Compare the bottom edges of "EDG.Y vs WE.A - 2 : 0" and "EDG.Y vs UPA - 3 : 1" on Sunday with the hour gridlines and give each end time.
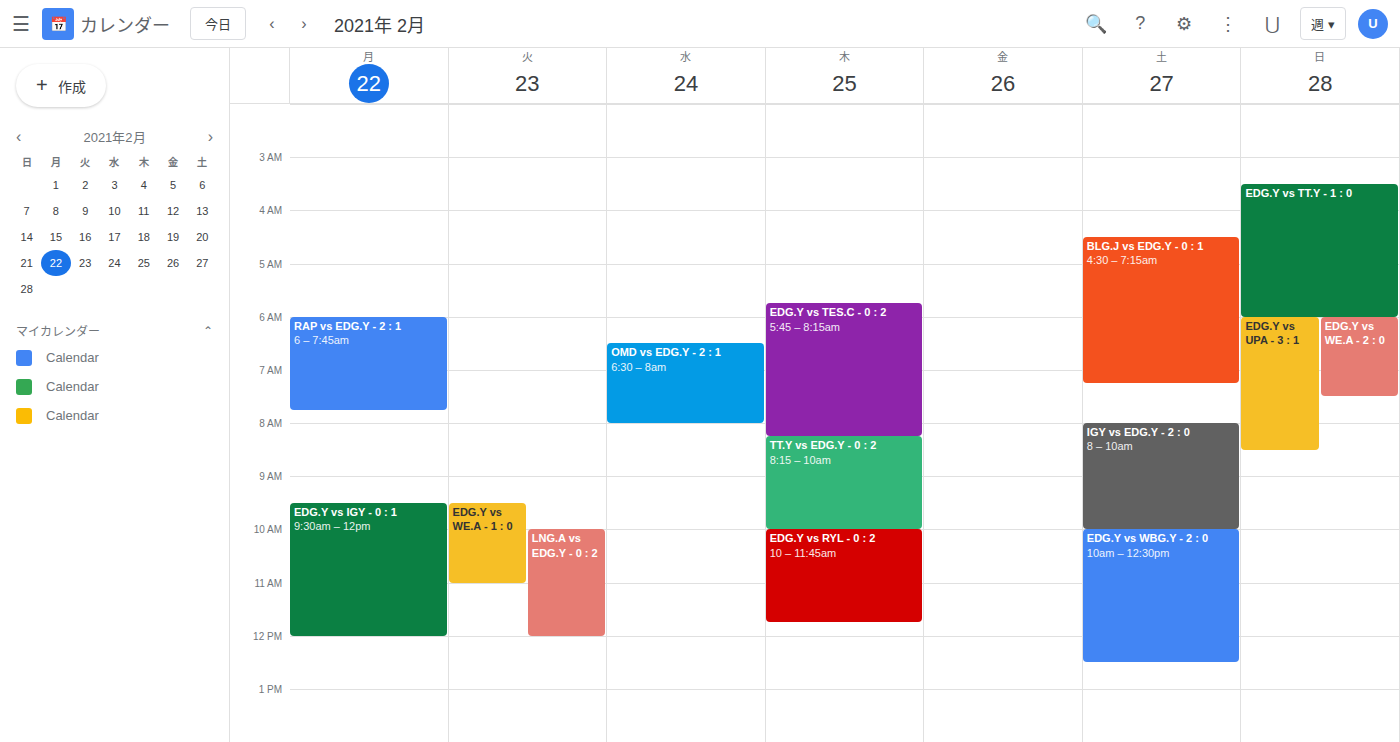
"EDG.Y vs WE.A - 2 : 0": 07:30, halfway between the 07:00 and 08:00 lines. "EDG.Y vs UPA - 3 : 1": 08:30, halfway between the 08:00 and 09:00 lines.